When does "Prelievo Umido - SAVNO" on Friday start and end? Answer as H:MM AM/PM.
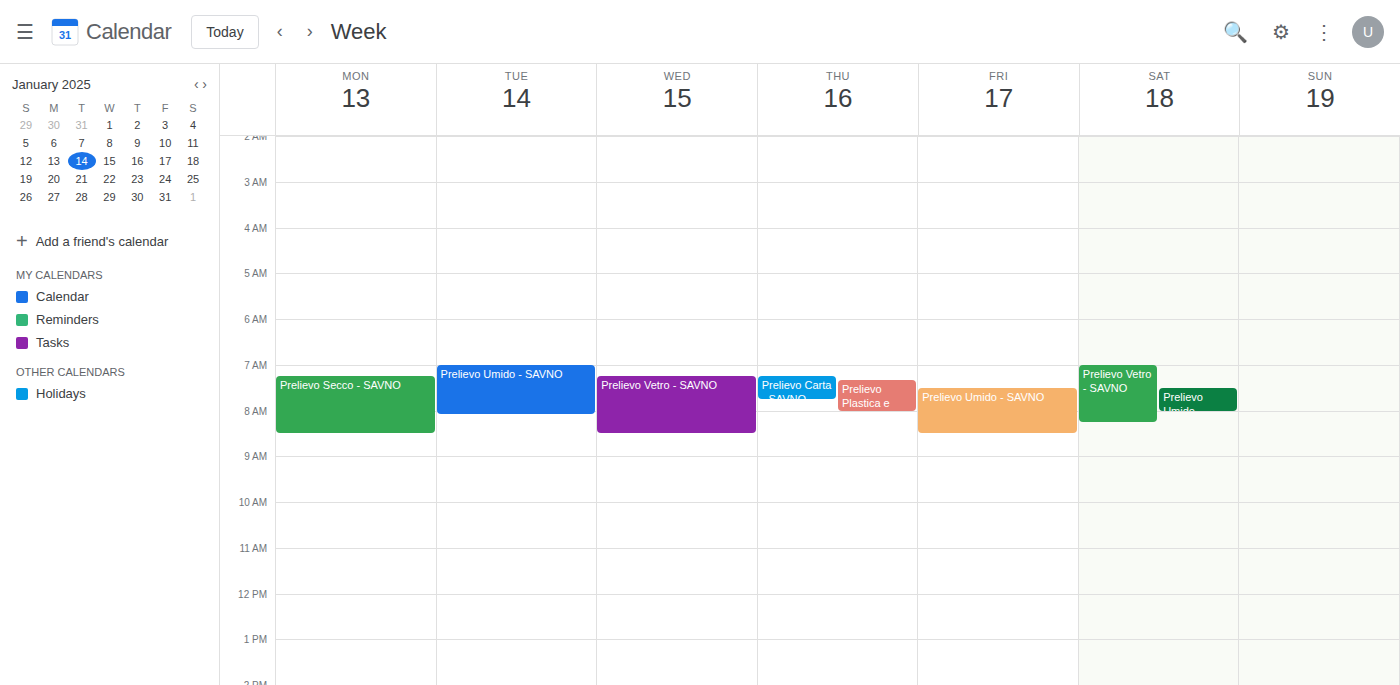
7:30 AM to 8:30 AM